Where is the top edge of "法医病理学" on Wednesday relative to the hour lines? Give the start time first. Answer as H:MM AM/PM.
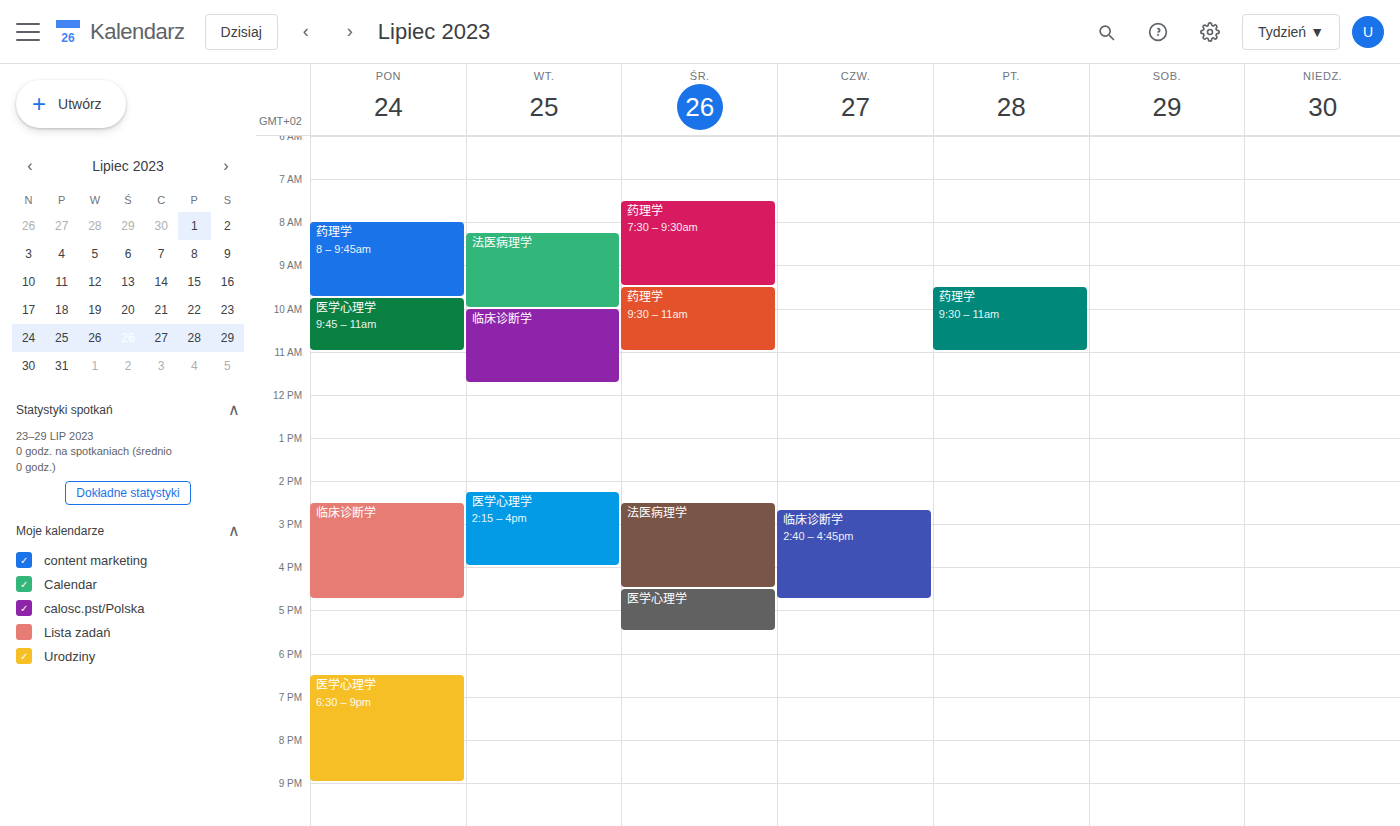
2:30 PM -- halfway between the 2 PM and 3 PM lines.